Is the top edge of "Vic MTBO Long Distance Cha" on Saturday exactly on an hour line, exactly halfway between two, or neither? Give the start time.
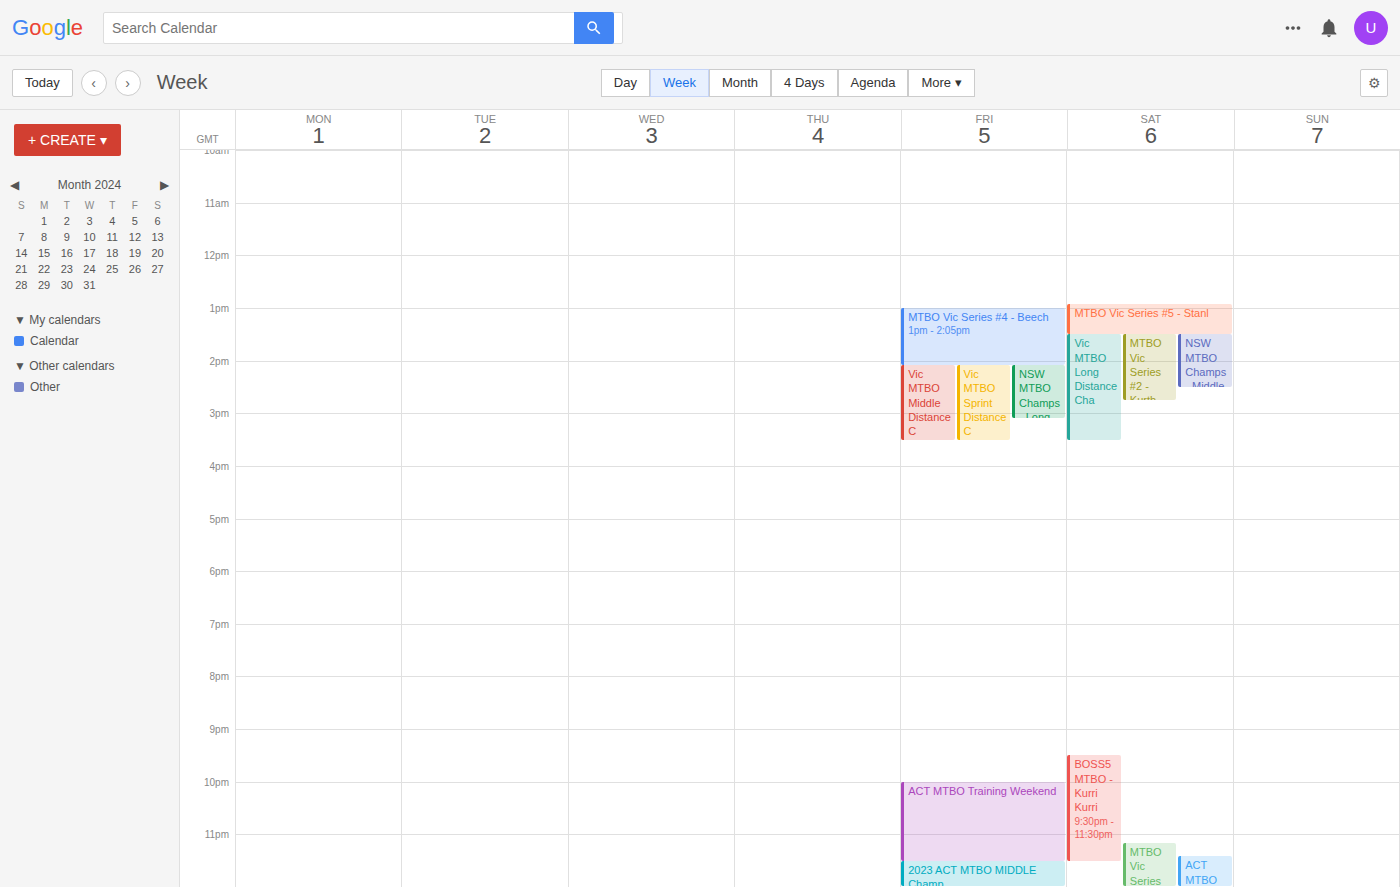
1:30 PM -- halfway between the 1 PM and 2 PM lines.